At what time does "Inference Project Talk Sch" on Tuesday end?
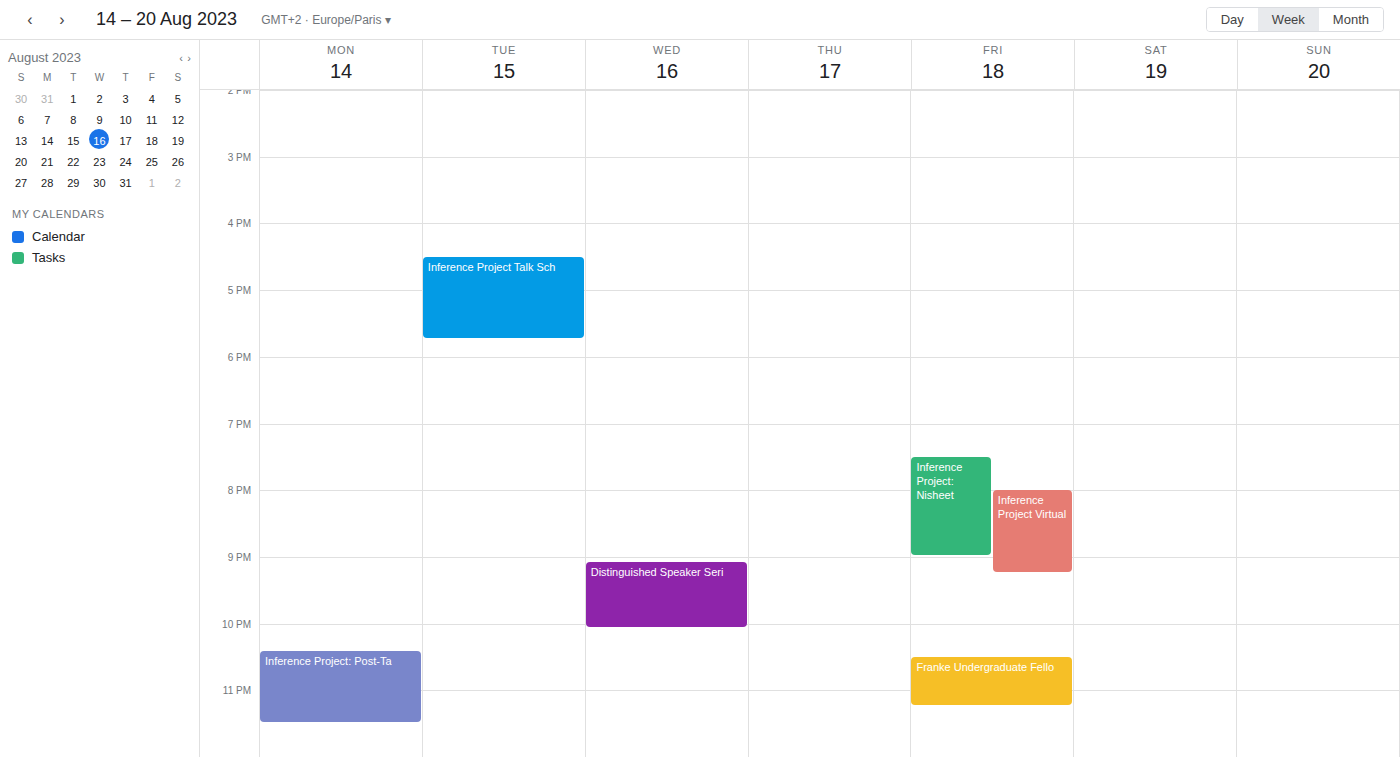
5:45 PM